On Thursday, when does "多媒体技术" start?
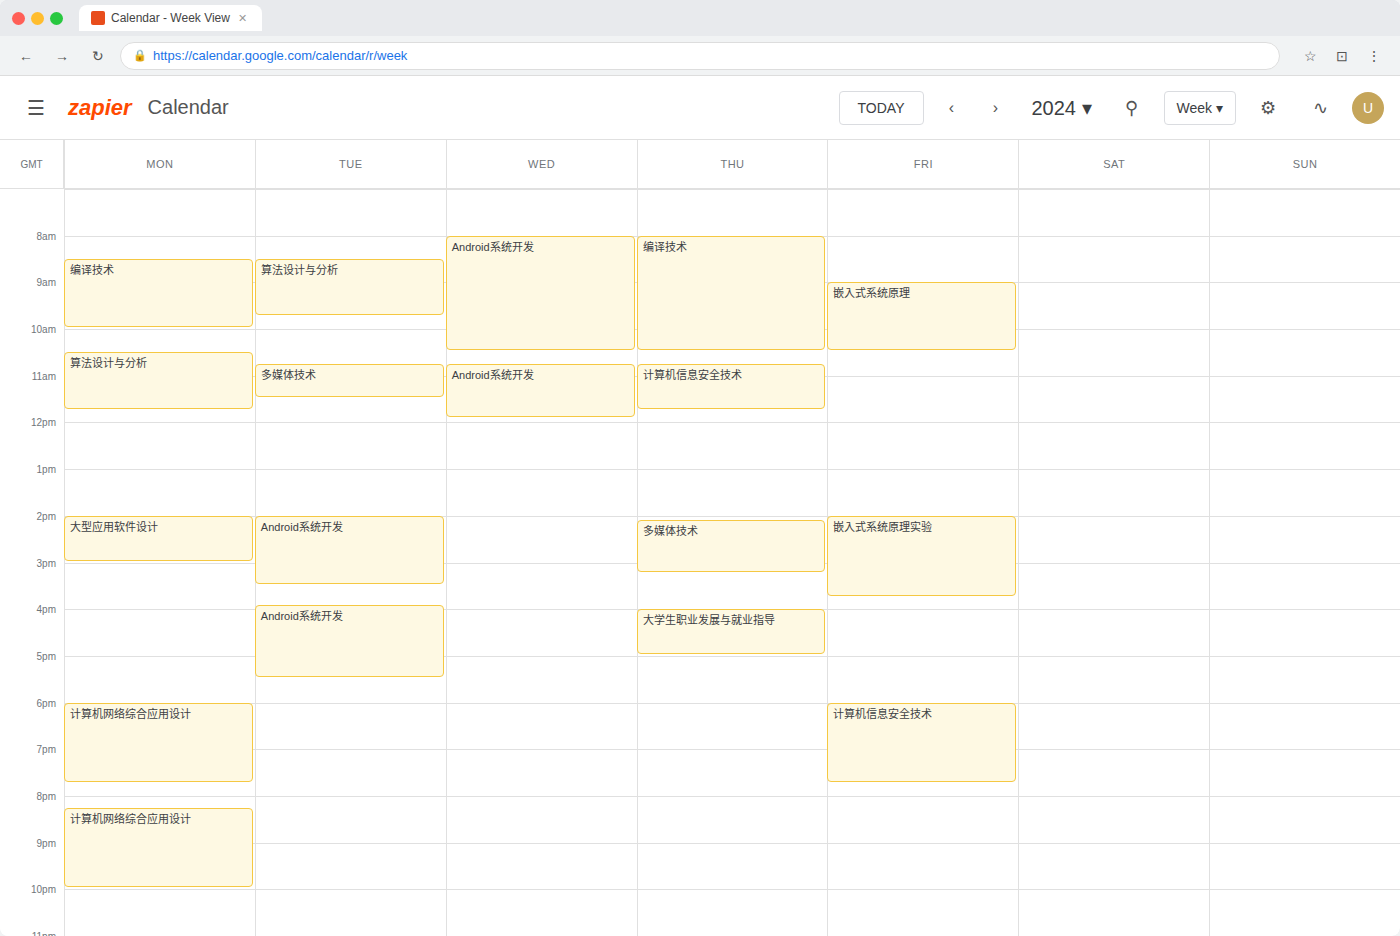
2:05 PM